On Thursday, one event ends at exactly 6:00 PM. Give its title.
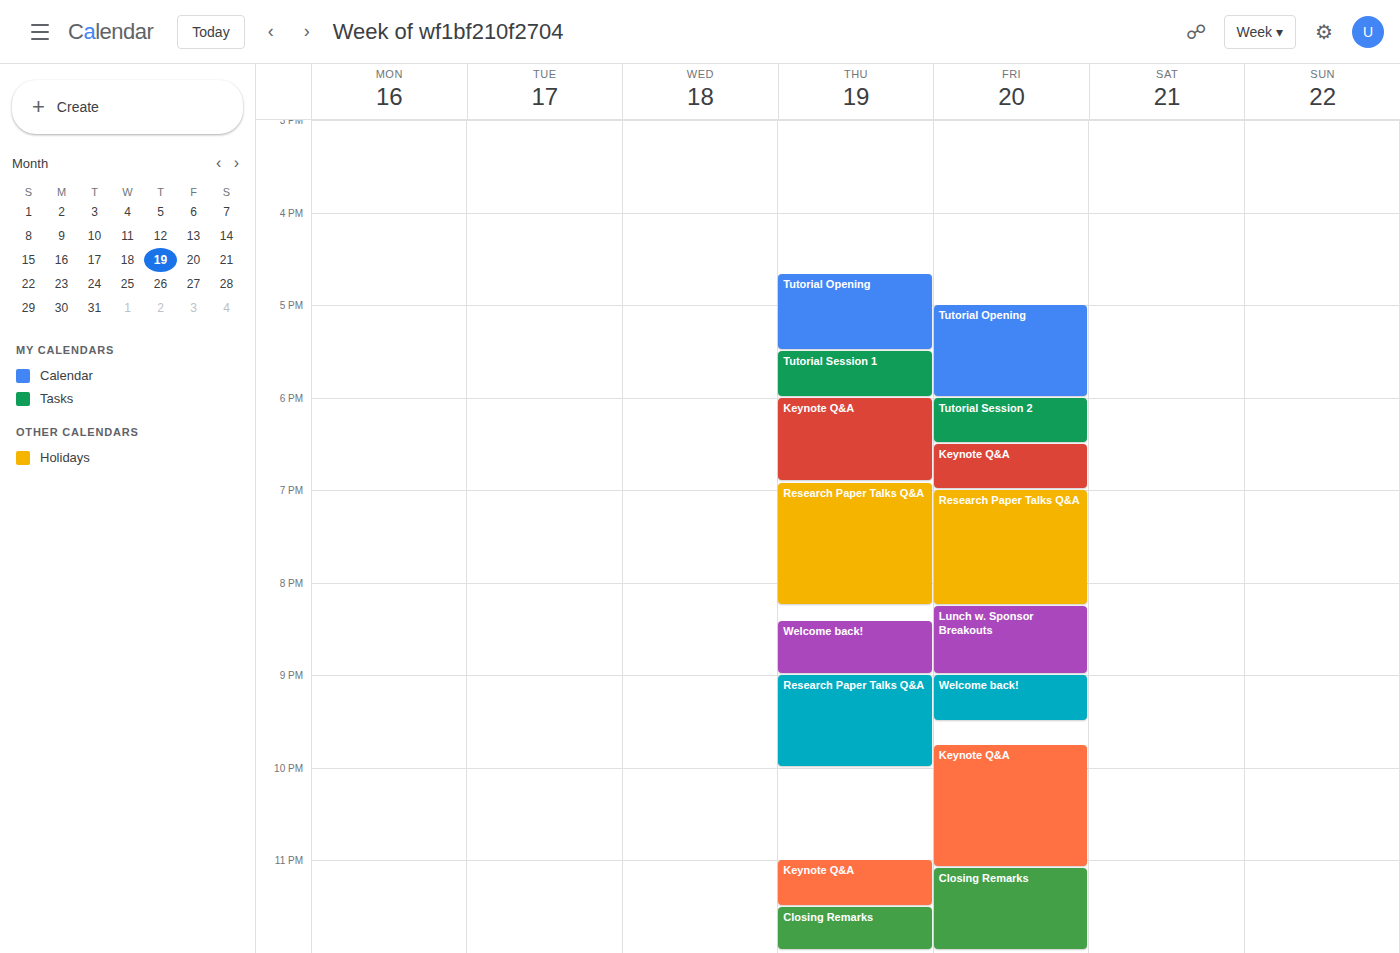
"Tutorial Session 1"